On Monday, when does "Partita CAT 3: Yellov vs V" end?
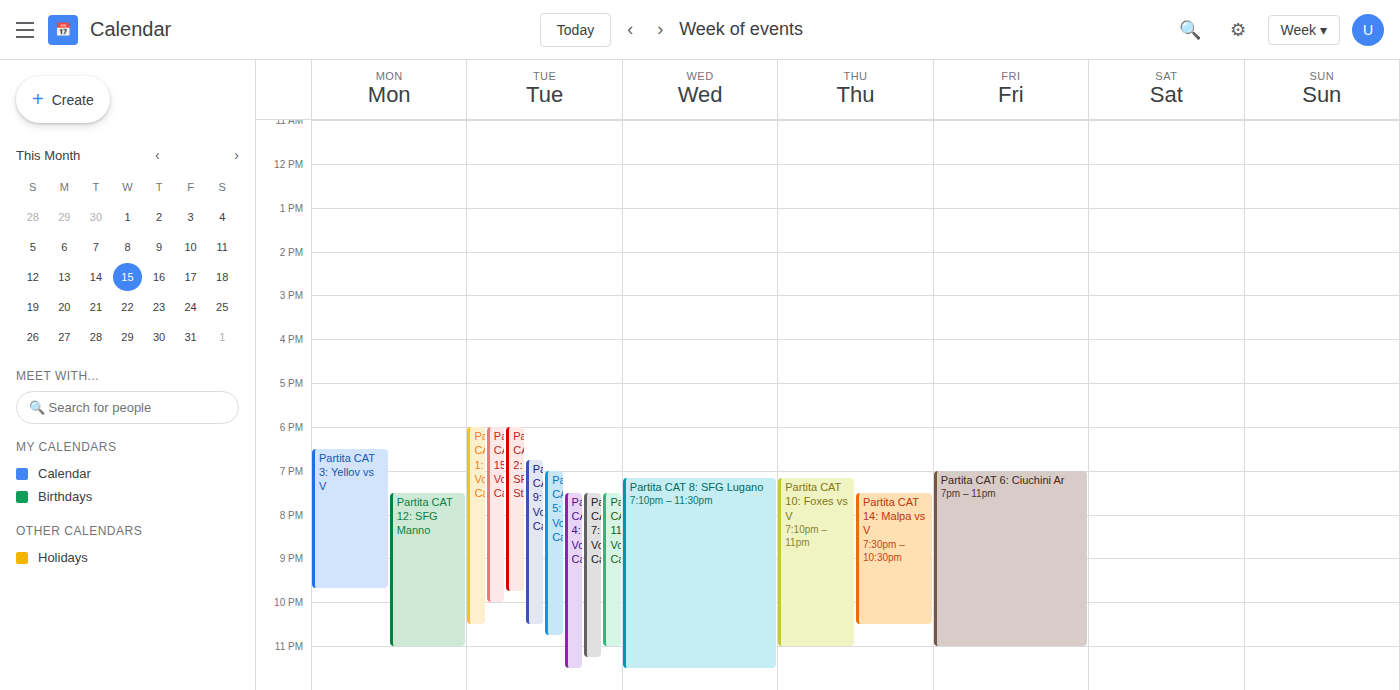
9:40 PM